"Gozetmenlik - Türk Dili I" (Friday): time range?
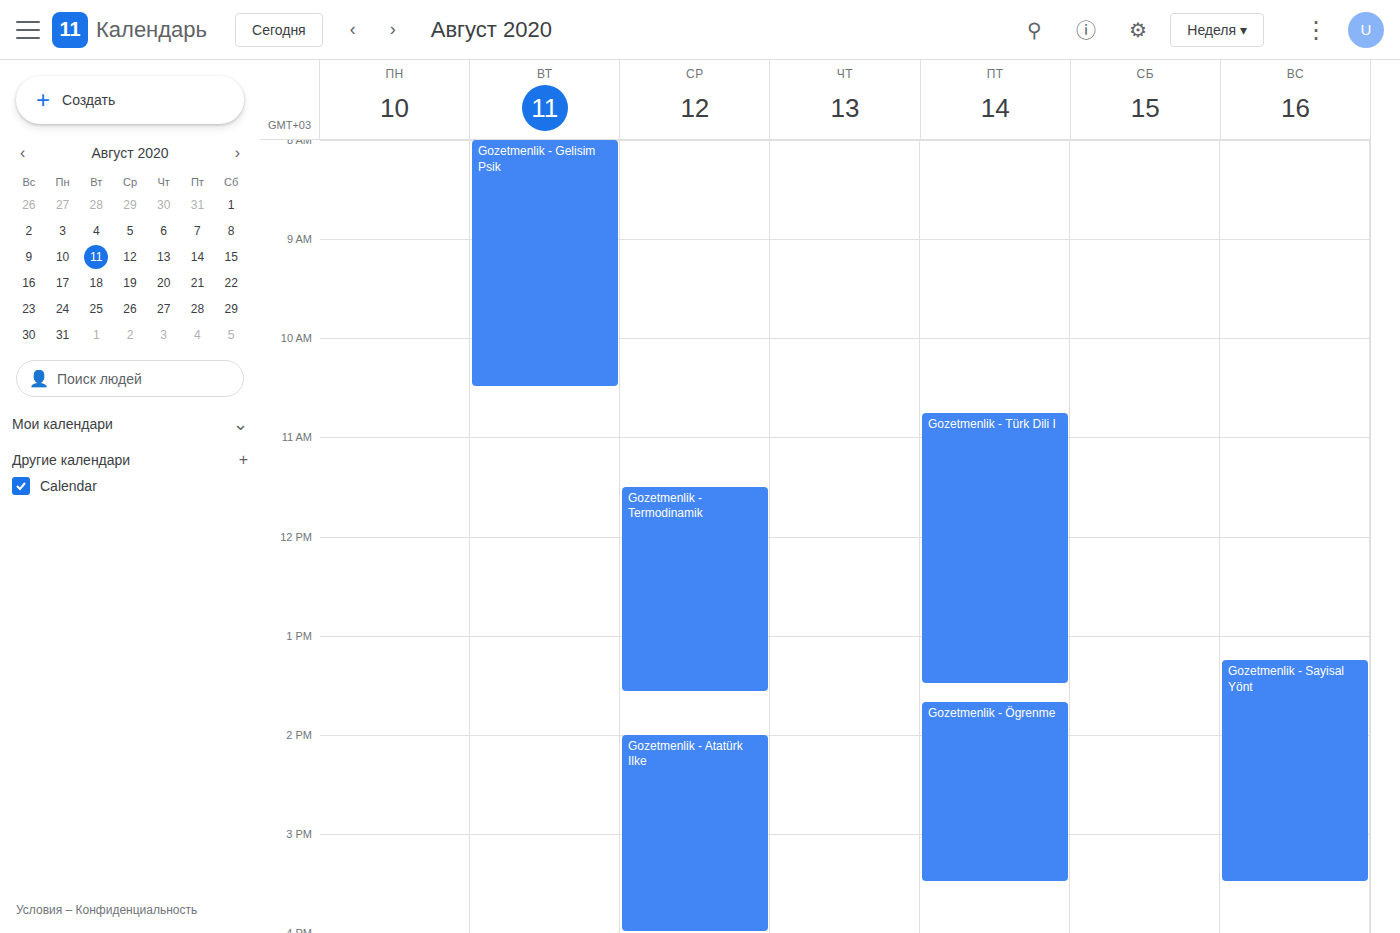
10:45 AM to 1:30 PM